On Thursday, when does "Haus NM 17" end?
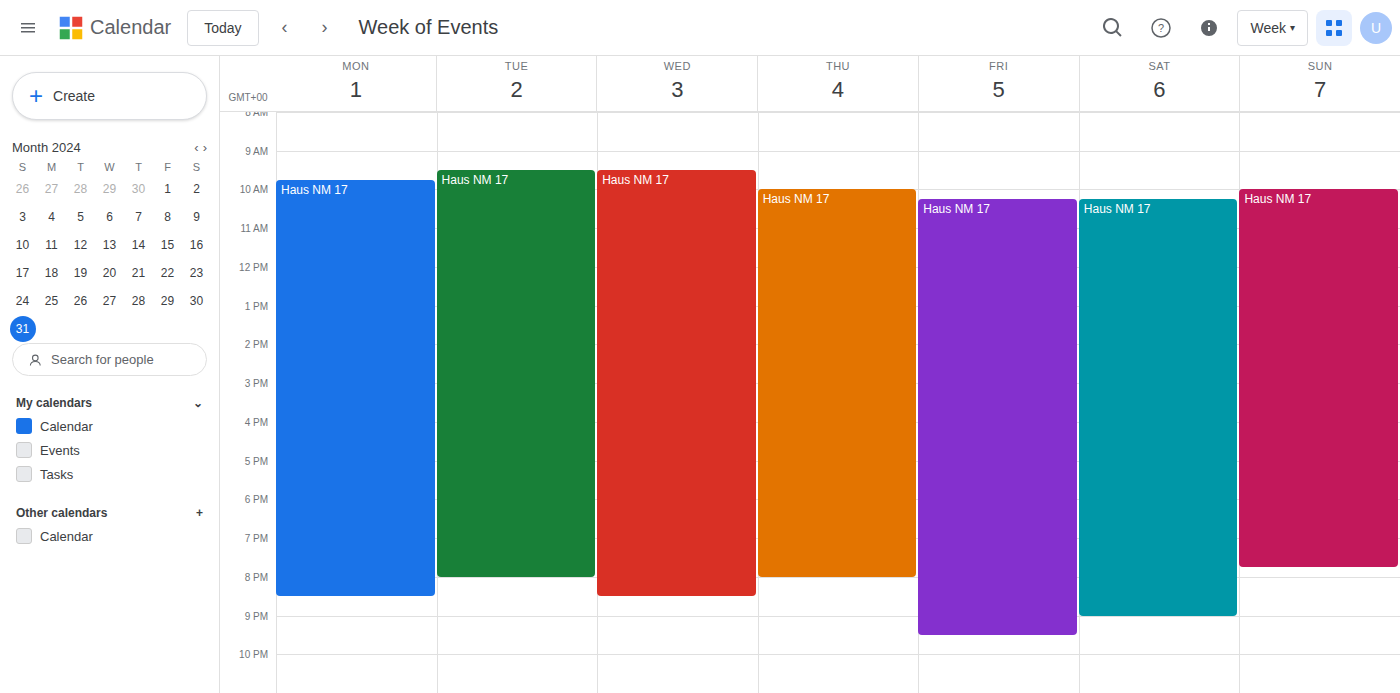
20:00